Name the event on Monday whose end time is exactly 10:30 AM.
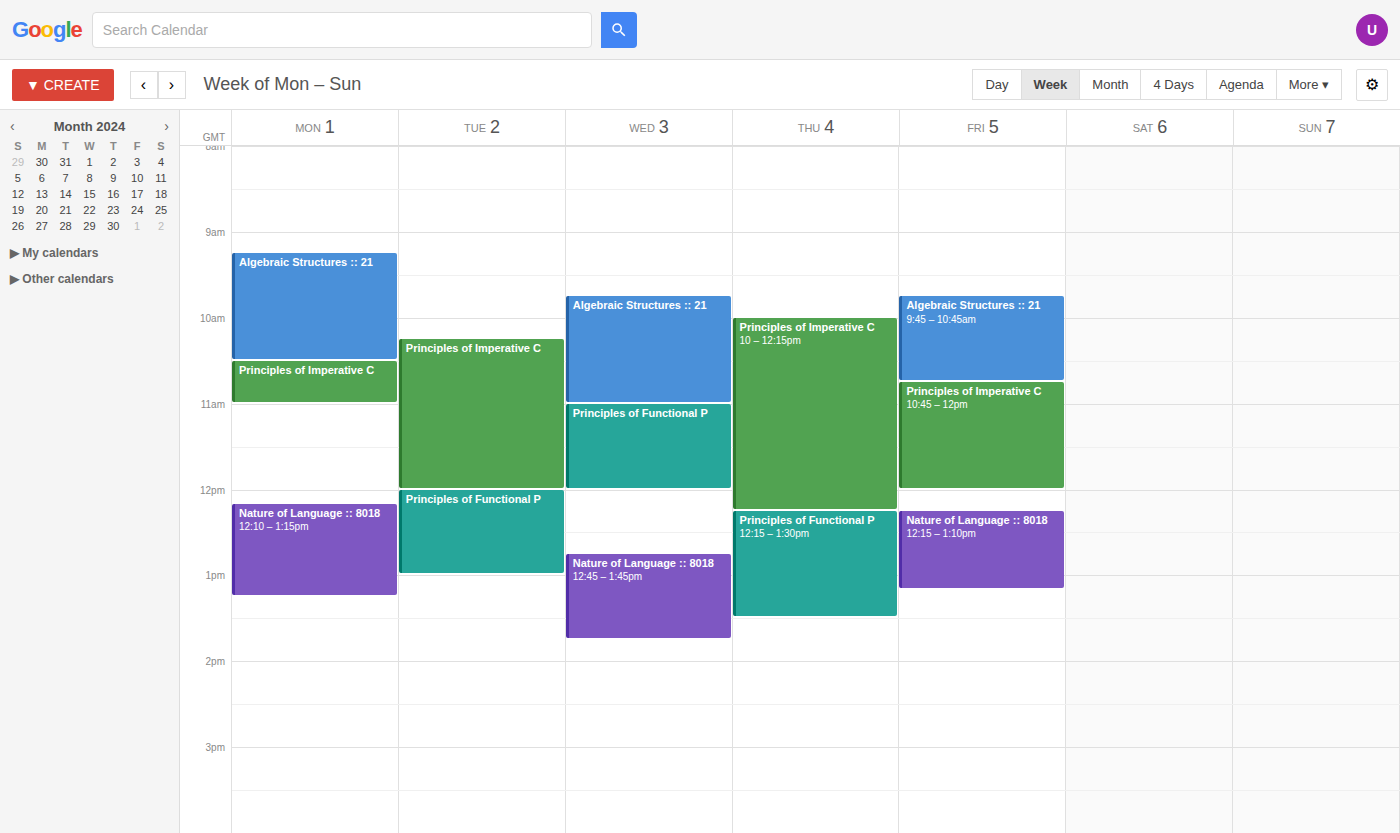
"Algebraic Structures :: 21"